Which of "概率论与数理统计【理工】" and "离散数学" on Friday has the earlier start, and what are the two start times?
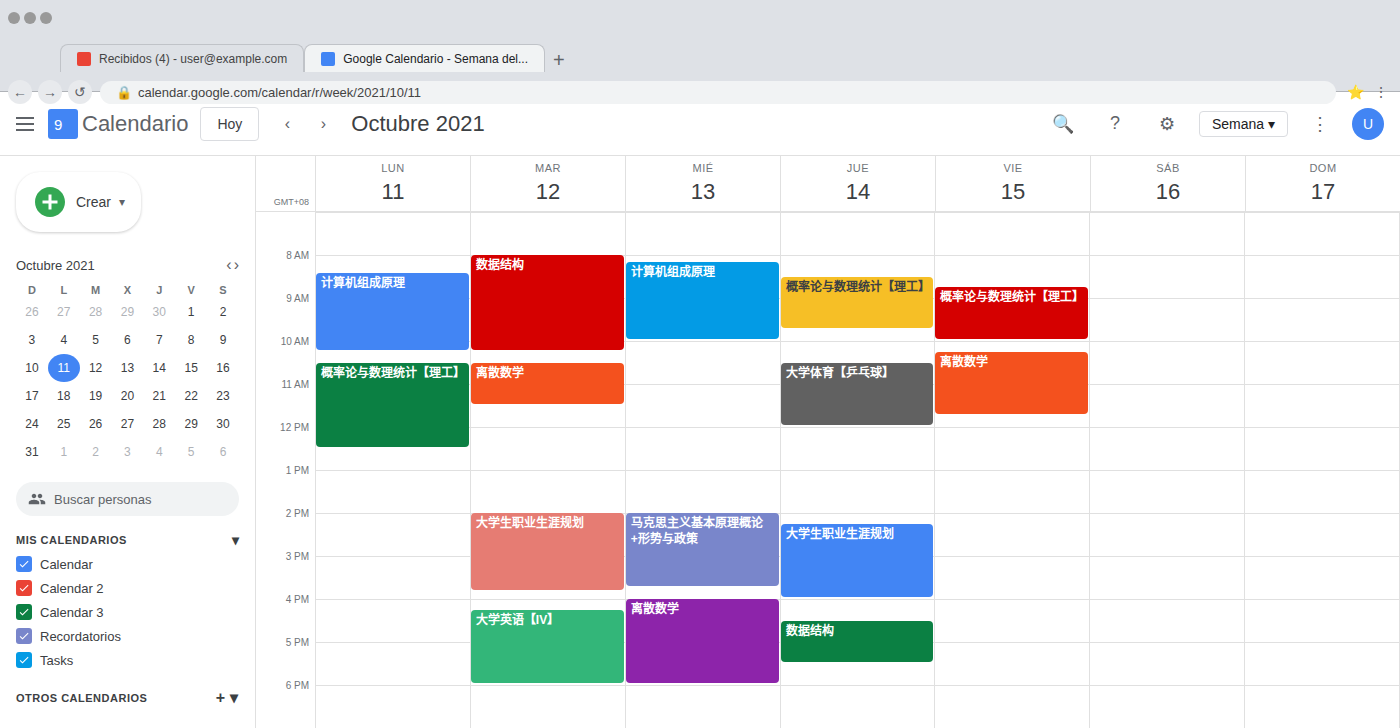
"概率论与数理统计【理工】" 8:45 AM; "离散数学" 10:15 AM.